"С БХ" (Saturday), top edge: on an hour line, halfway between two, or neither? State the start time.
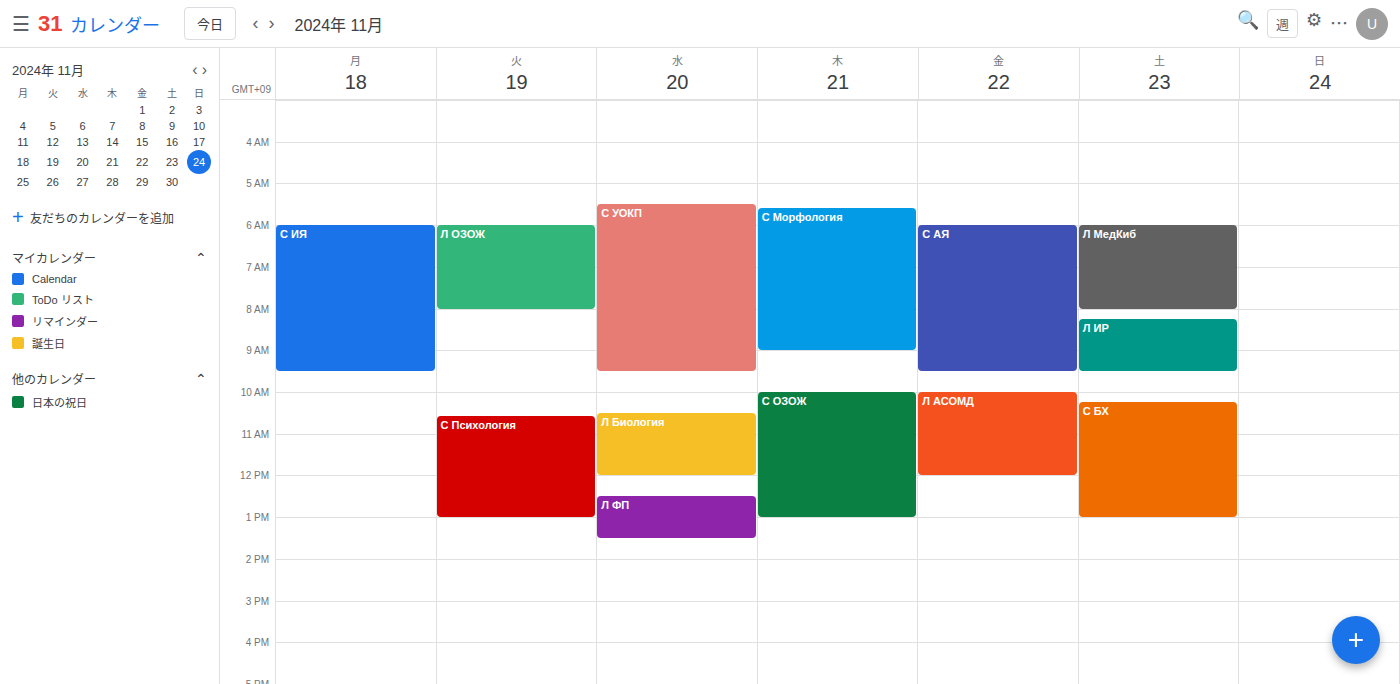
10:15 AM -- neither: a quarter of the way from the 10 AM line to the 11 AM line.